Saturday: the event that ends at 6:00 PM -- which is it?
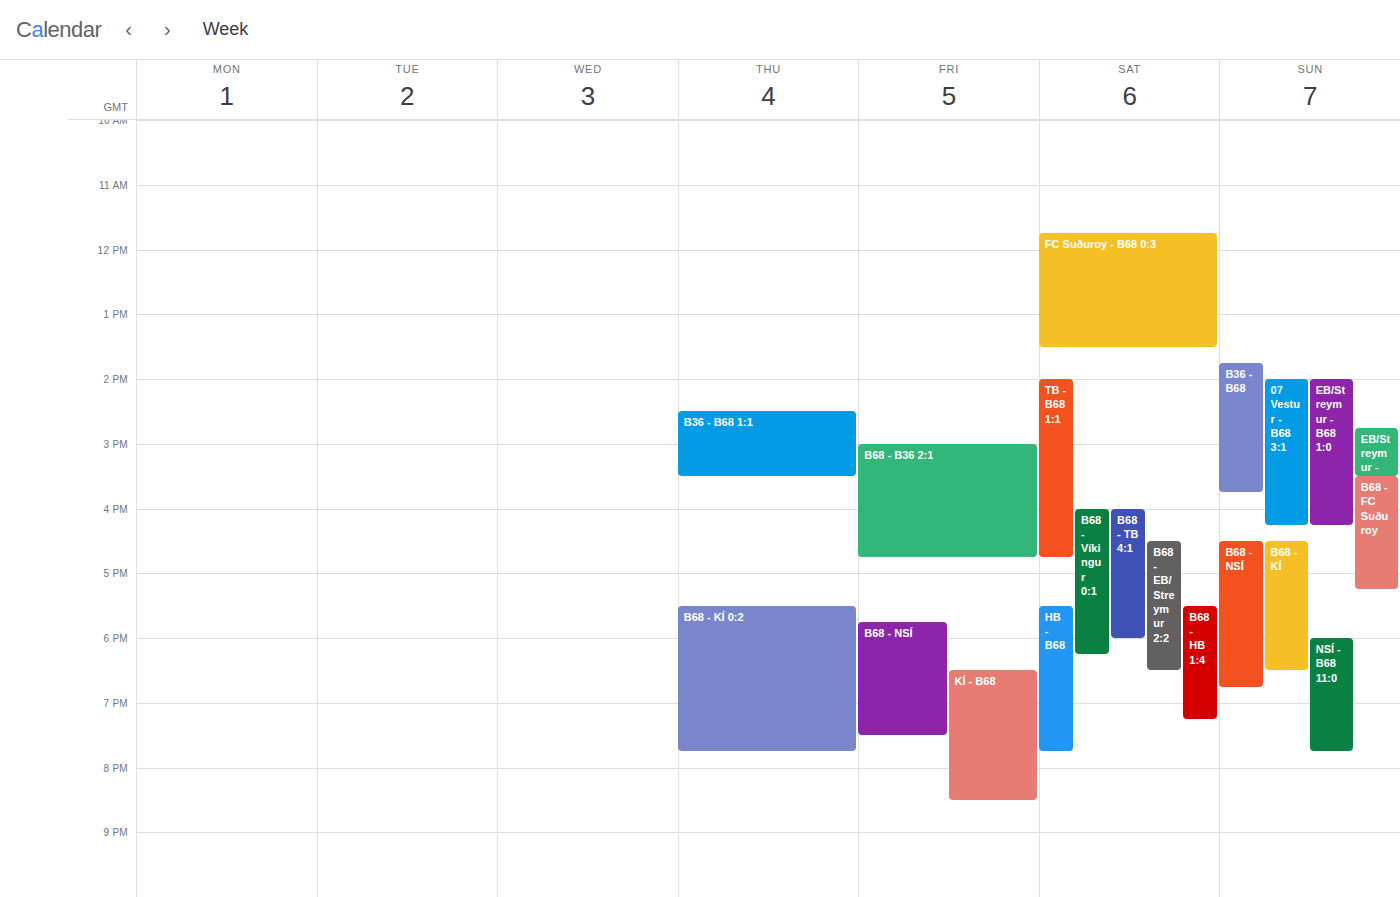
"B68 - TB 4:1"